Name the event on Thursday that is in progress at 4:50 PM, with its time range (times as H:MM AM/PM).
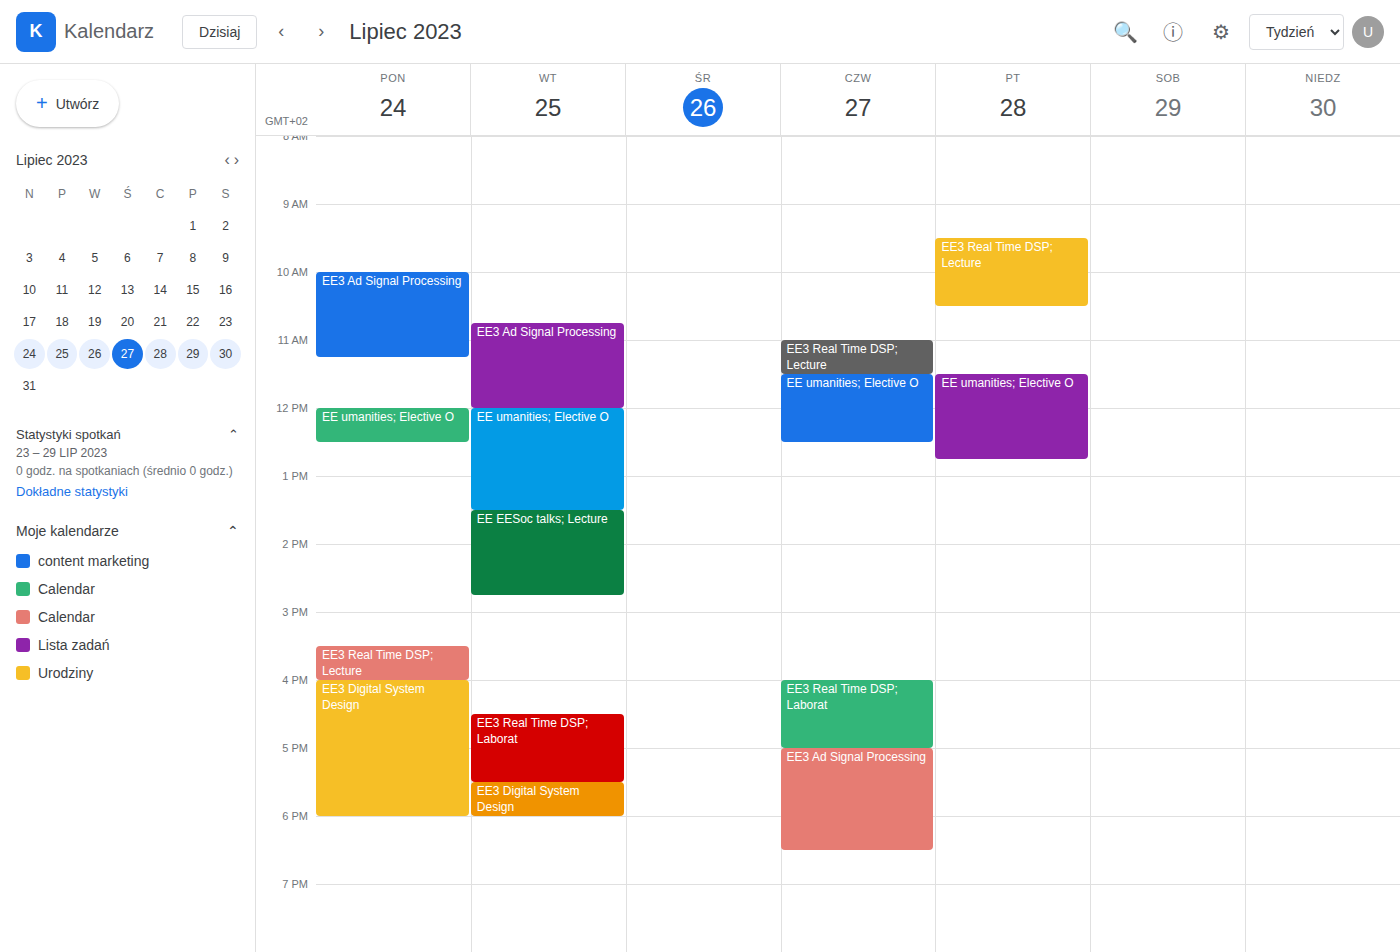
"EE3 Real Time DSP; Laborat", 4:00 PM to 5:00 PM